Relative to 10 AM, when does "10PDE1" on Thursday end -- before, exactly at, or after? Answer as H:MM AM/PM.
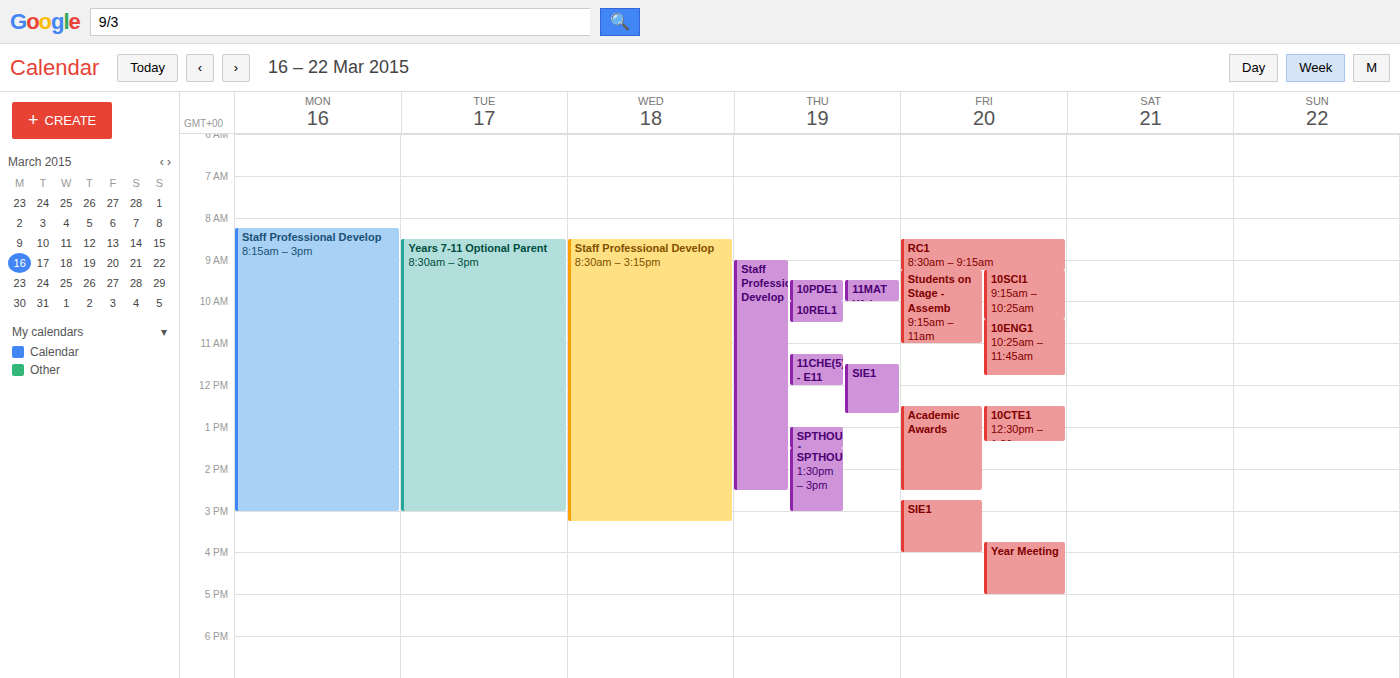
10:00 AM -- exactly at 10 AM, on the 10 AM line.